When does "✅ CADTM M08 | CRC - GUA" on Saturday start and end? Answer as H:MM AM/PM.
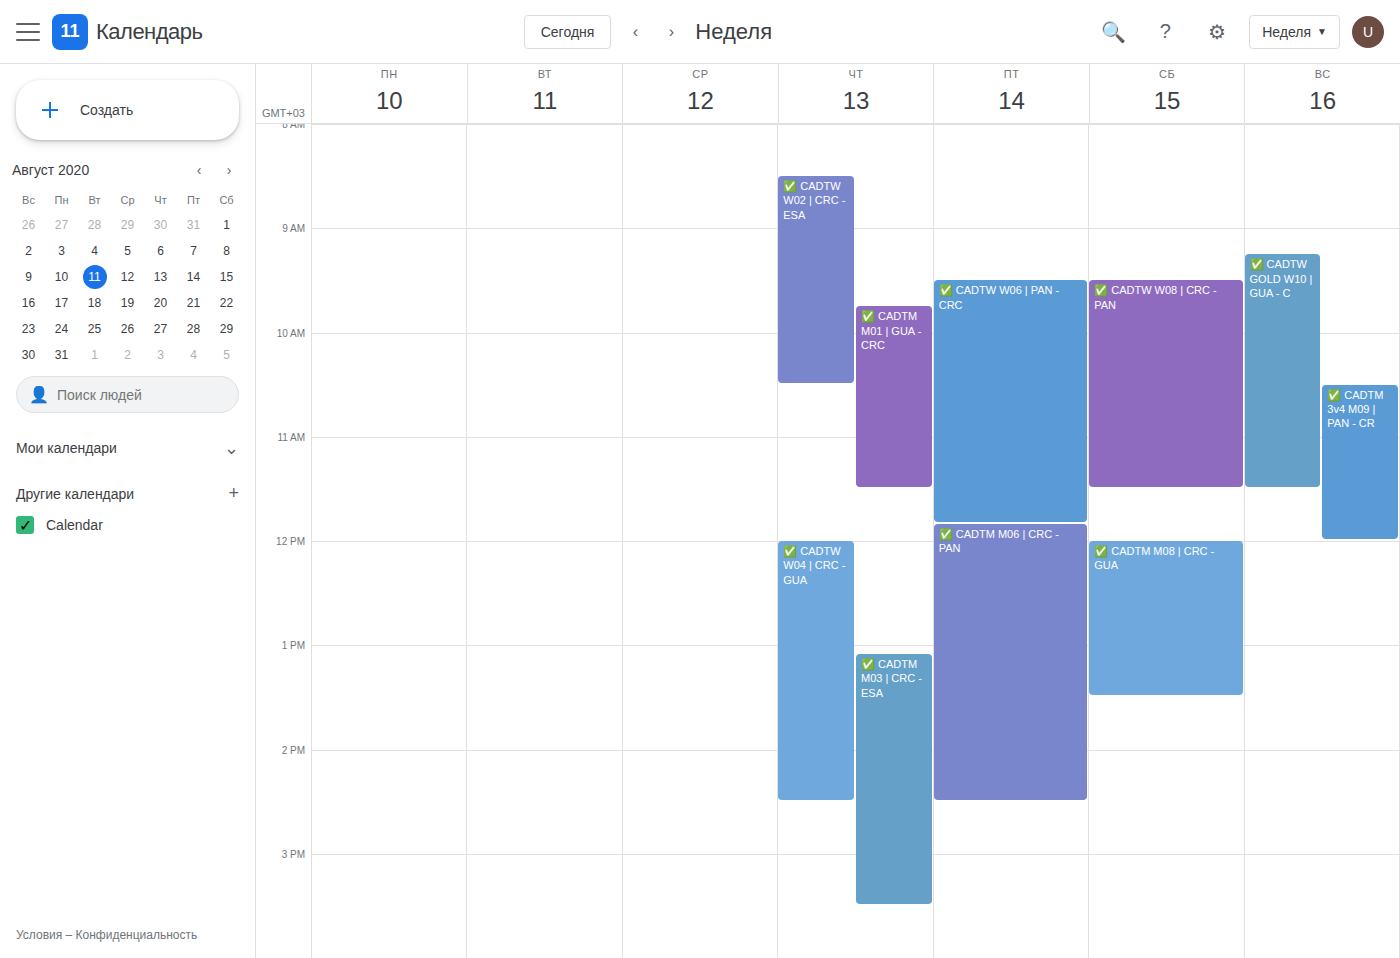
12:00 PM to 1:30 PM